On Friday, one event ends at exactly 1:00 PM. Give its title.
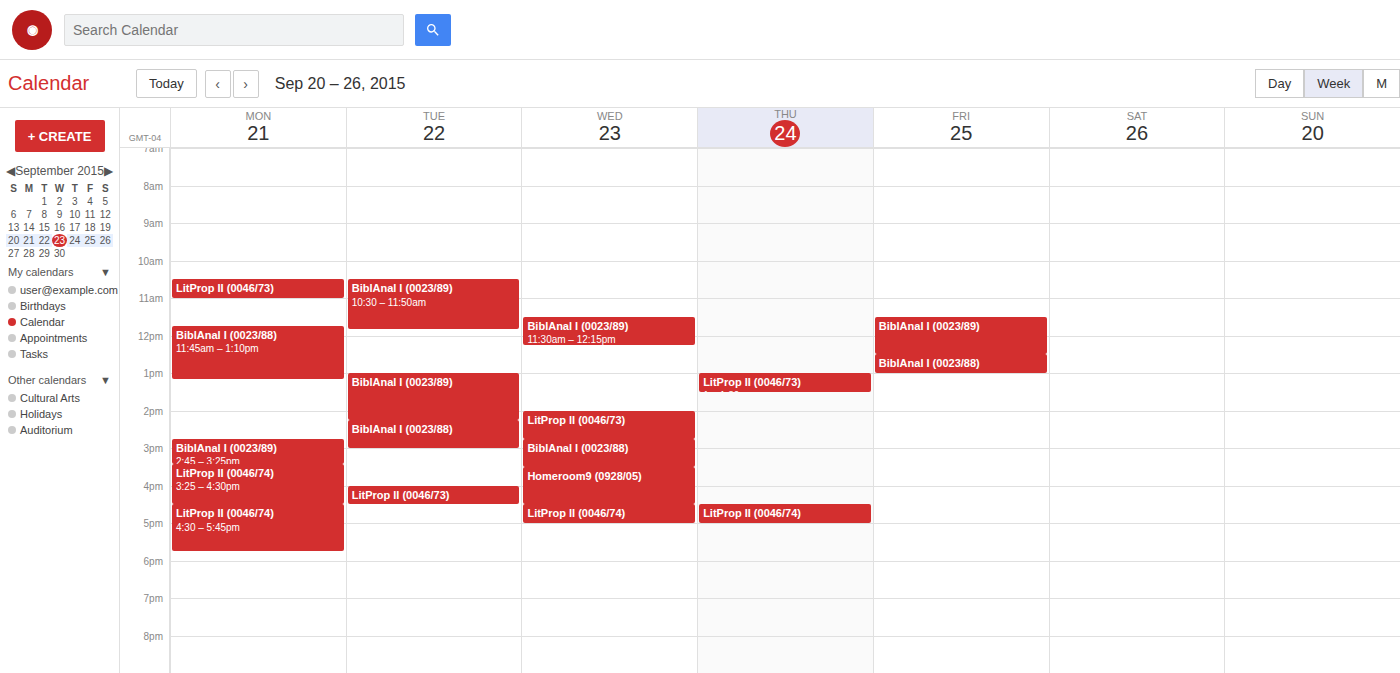
"BiblAnal I (0023/88)"